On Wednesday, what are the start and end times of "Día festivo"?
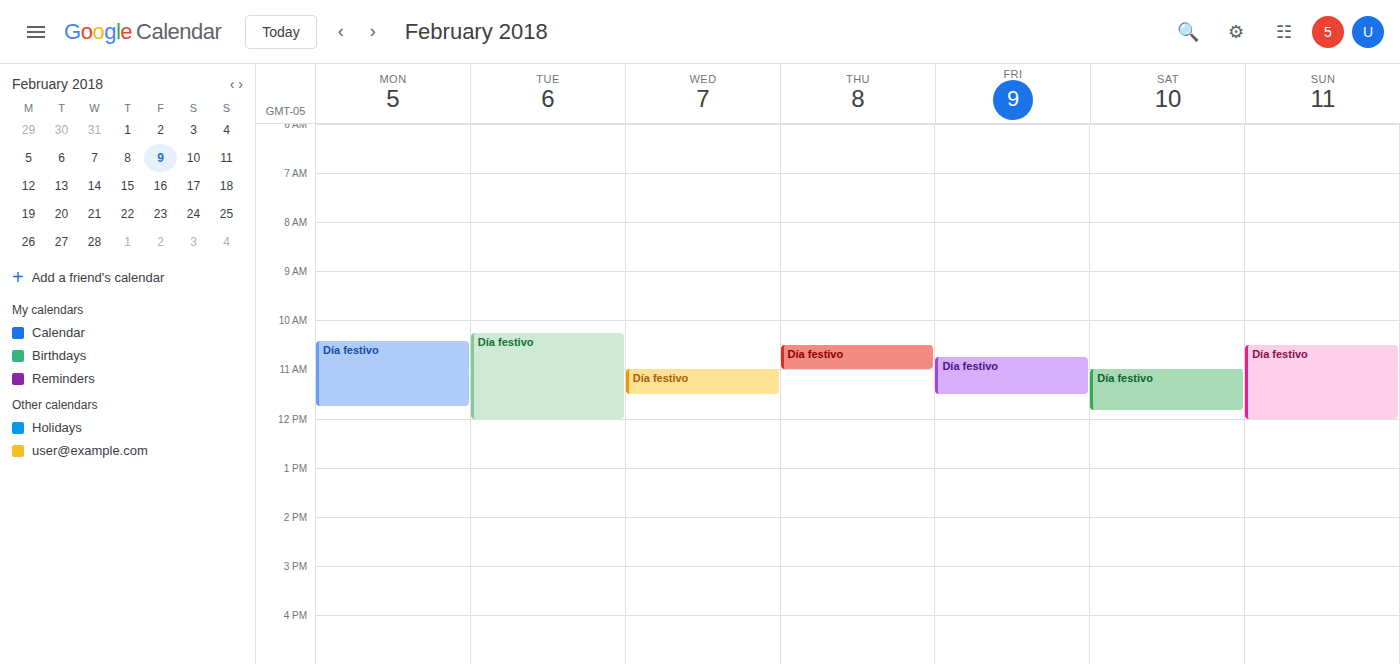
11:00 AM to 11:30 AM